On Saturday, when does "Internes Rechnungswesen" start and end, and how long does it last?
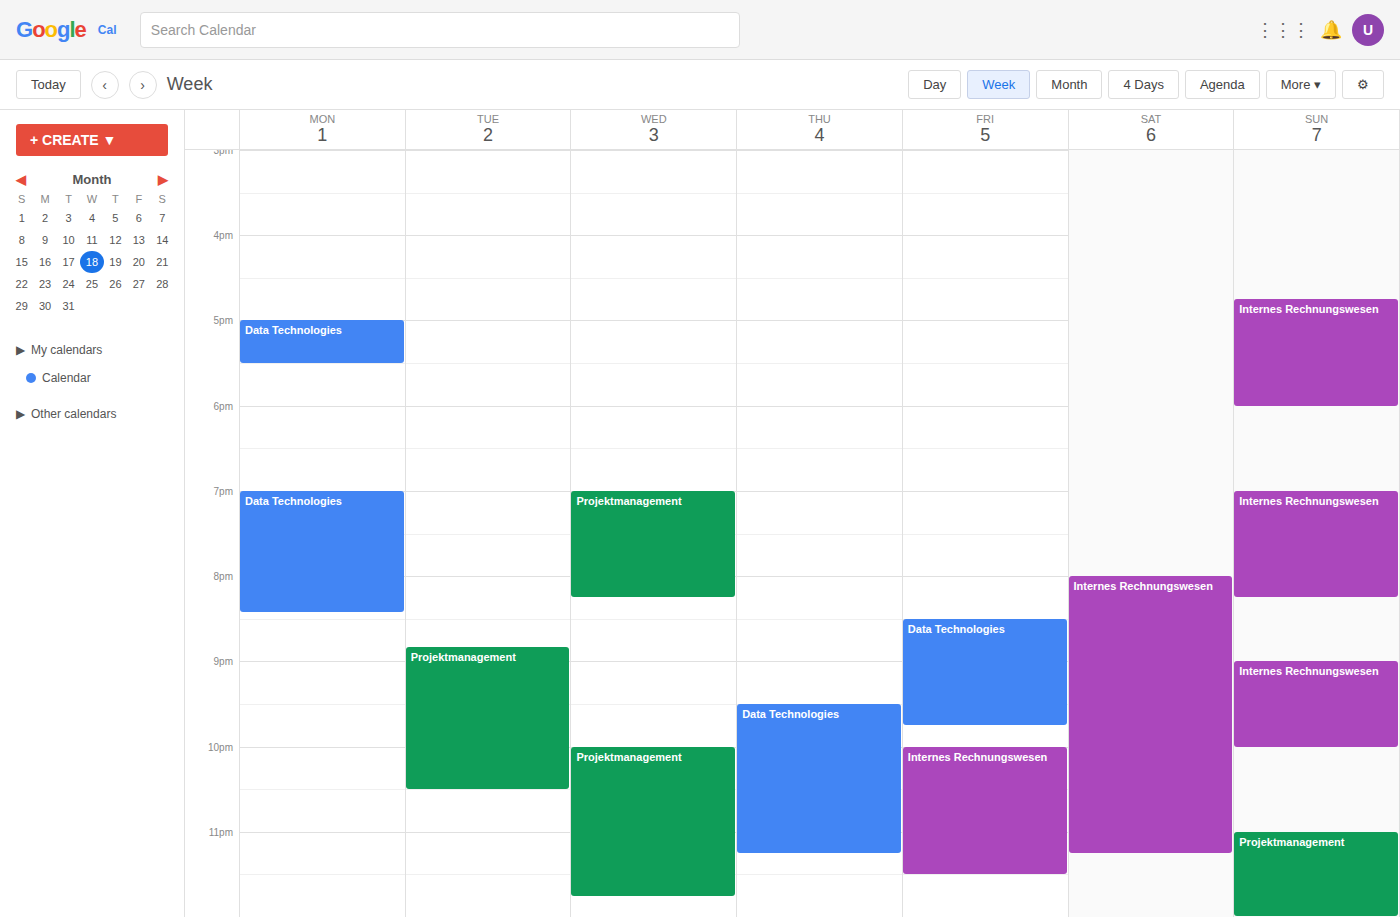
8:00 PM to 11:15 PM, 3 hours 15 minutes